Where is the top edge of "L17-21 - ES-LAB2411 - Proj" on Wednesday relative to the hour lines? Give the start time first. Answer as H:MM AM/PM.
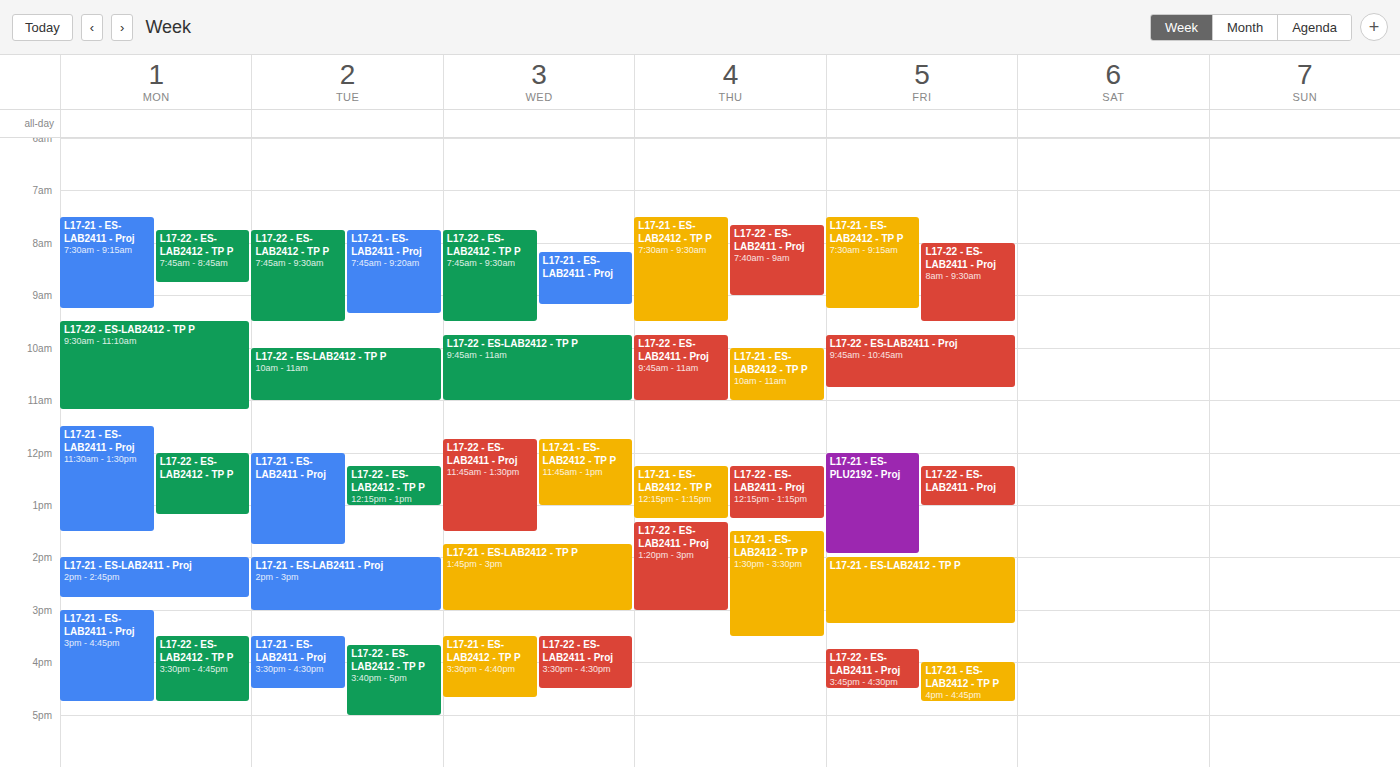
8:10 AM -- neither: 10 minutes below the 8 AM line and 50 minutes above the 9 AM line.